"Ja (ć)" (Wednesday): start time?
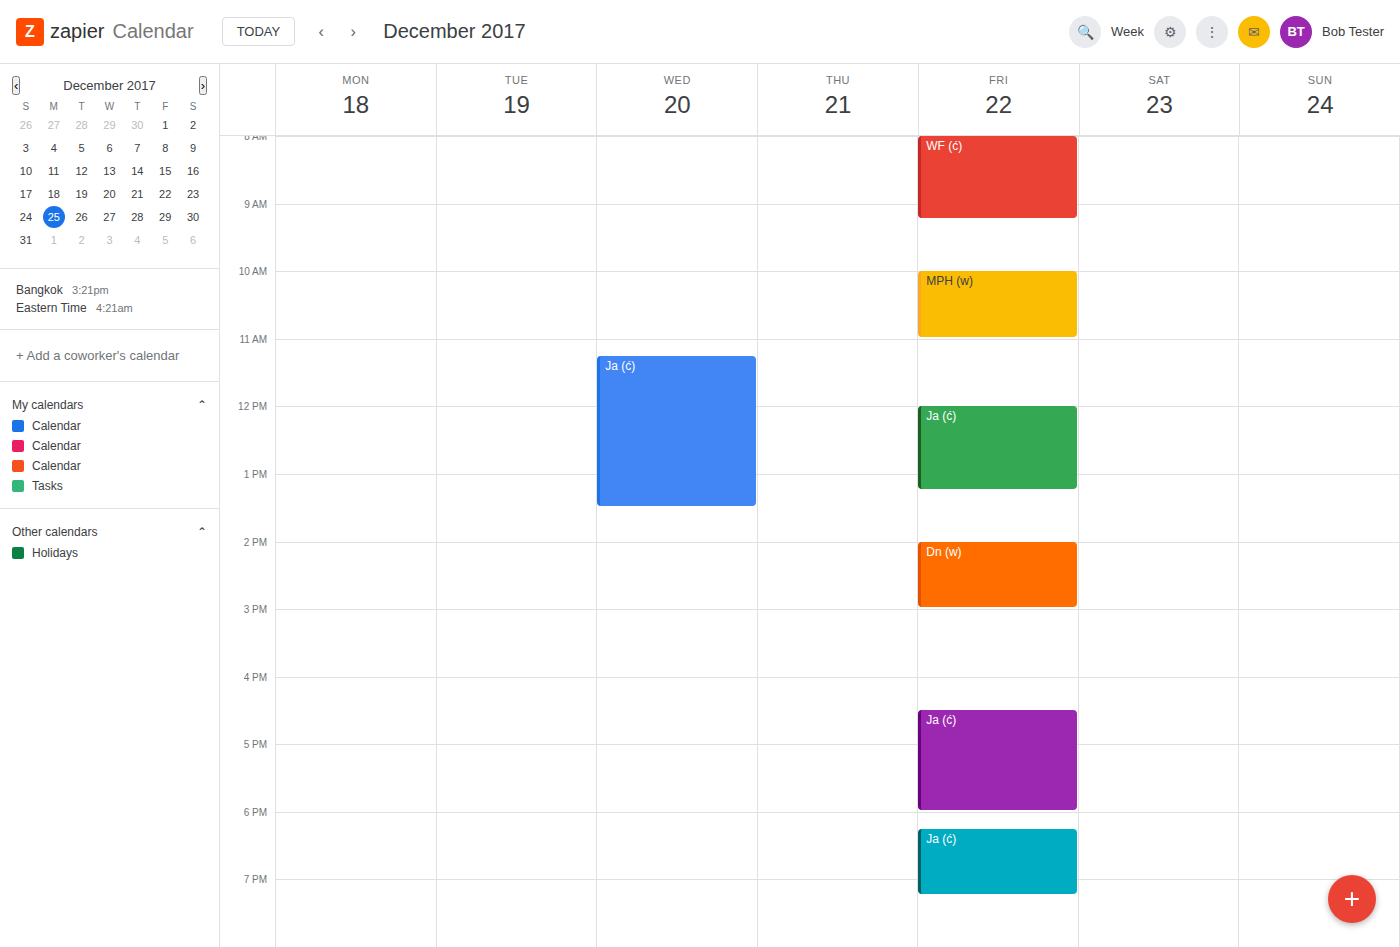
11:15 AM